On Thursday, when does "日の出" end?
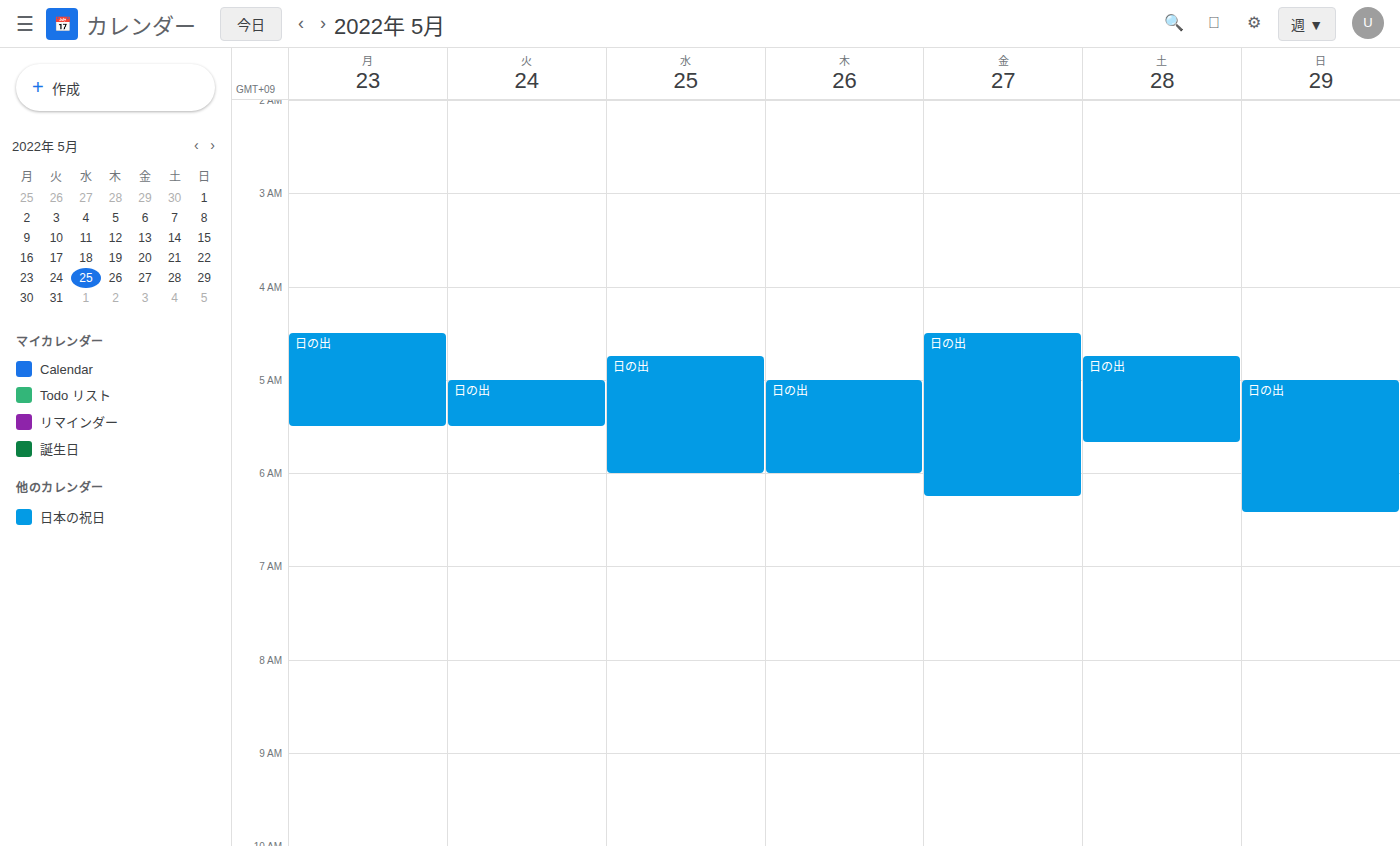
6:00 AM